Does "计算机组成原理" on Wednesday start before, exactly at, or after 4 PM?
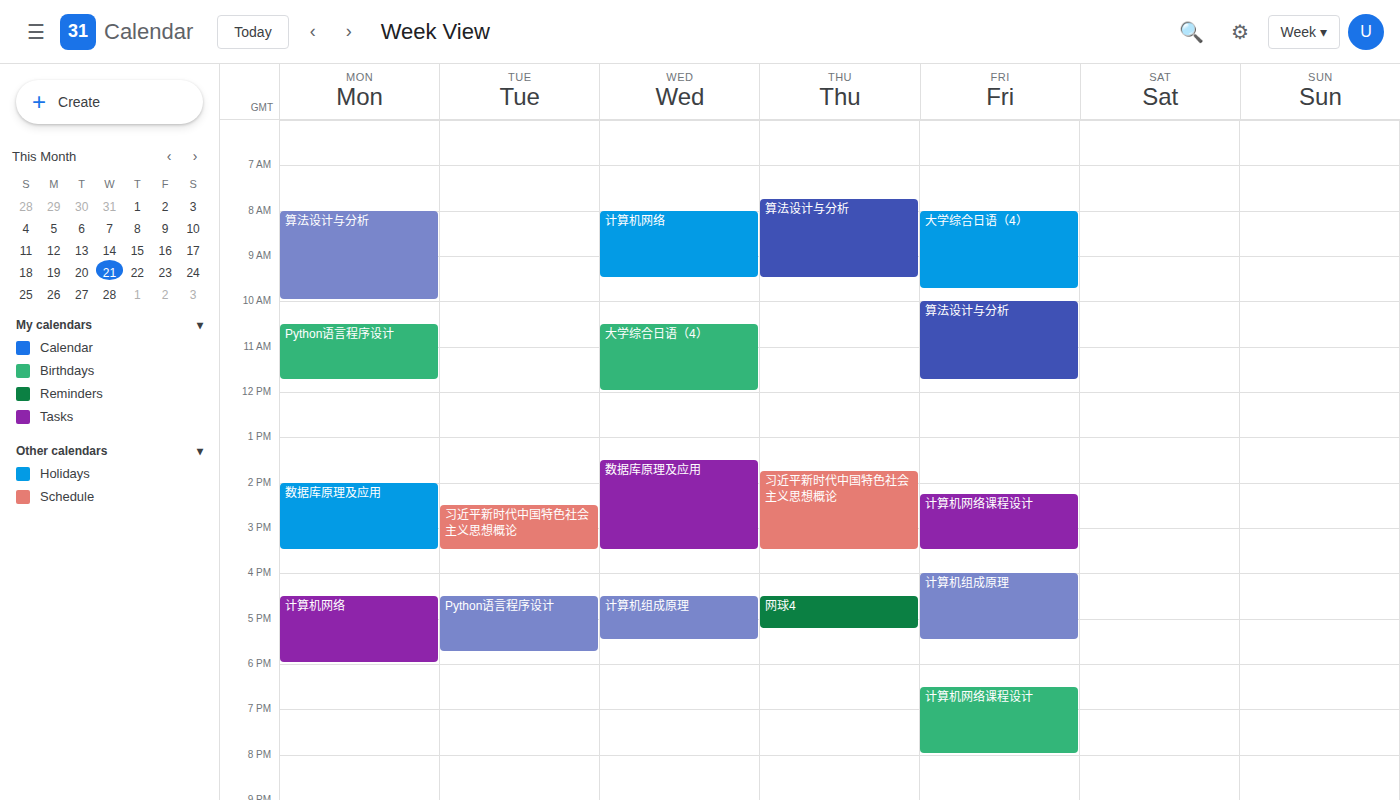
4:30 PM -- after 4 PM, 30 minutes below the 4 PM line.